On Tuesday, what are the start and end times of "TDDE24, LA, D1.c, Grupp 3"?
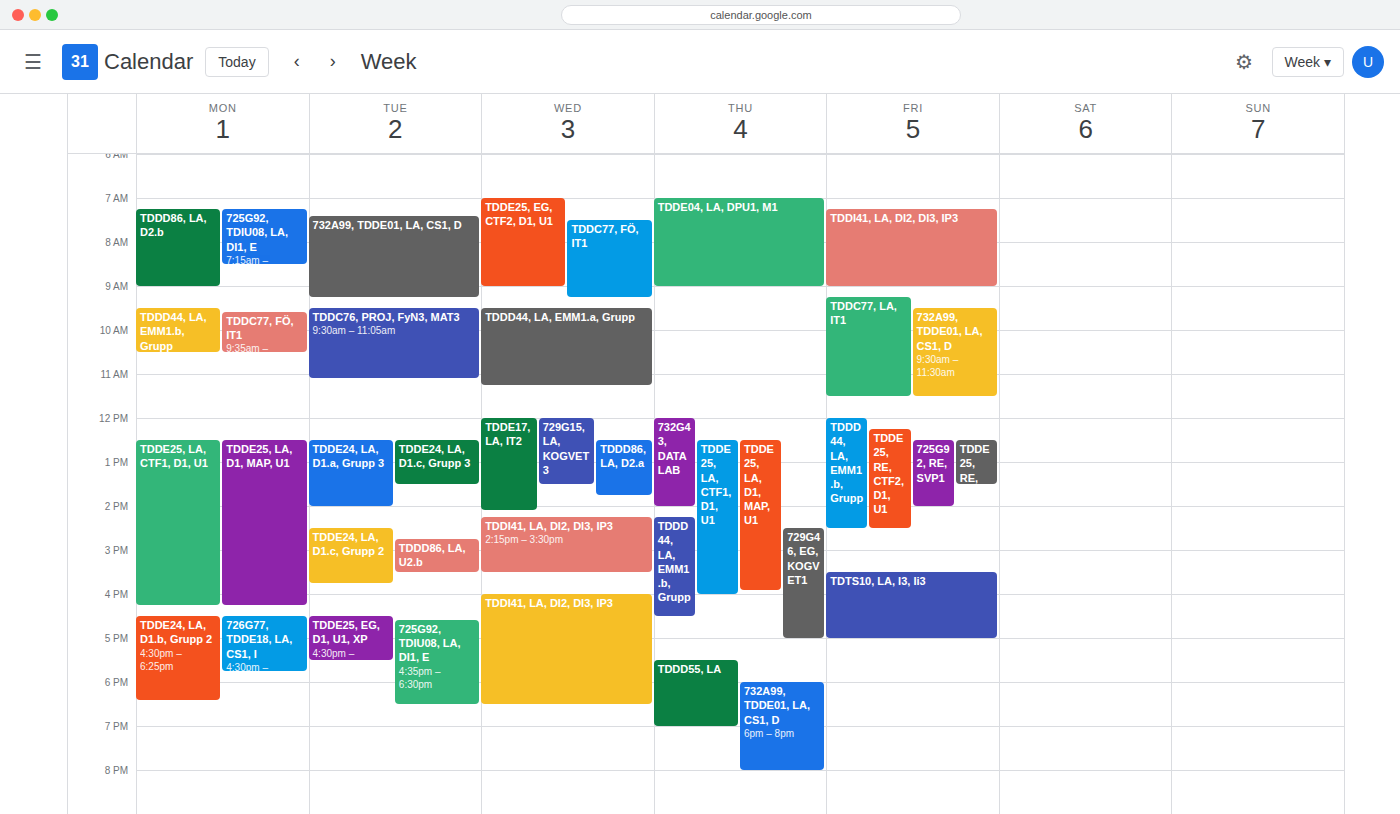
12:30 PM to 1:30 PM